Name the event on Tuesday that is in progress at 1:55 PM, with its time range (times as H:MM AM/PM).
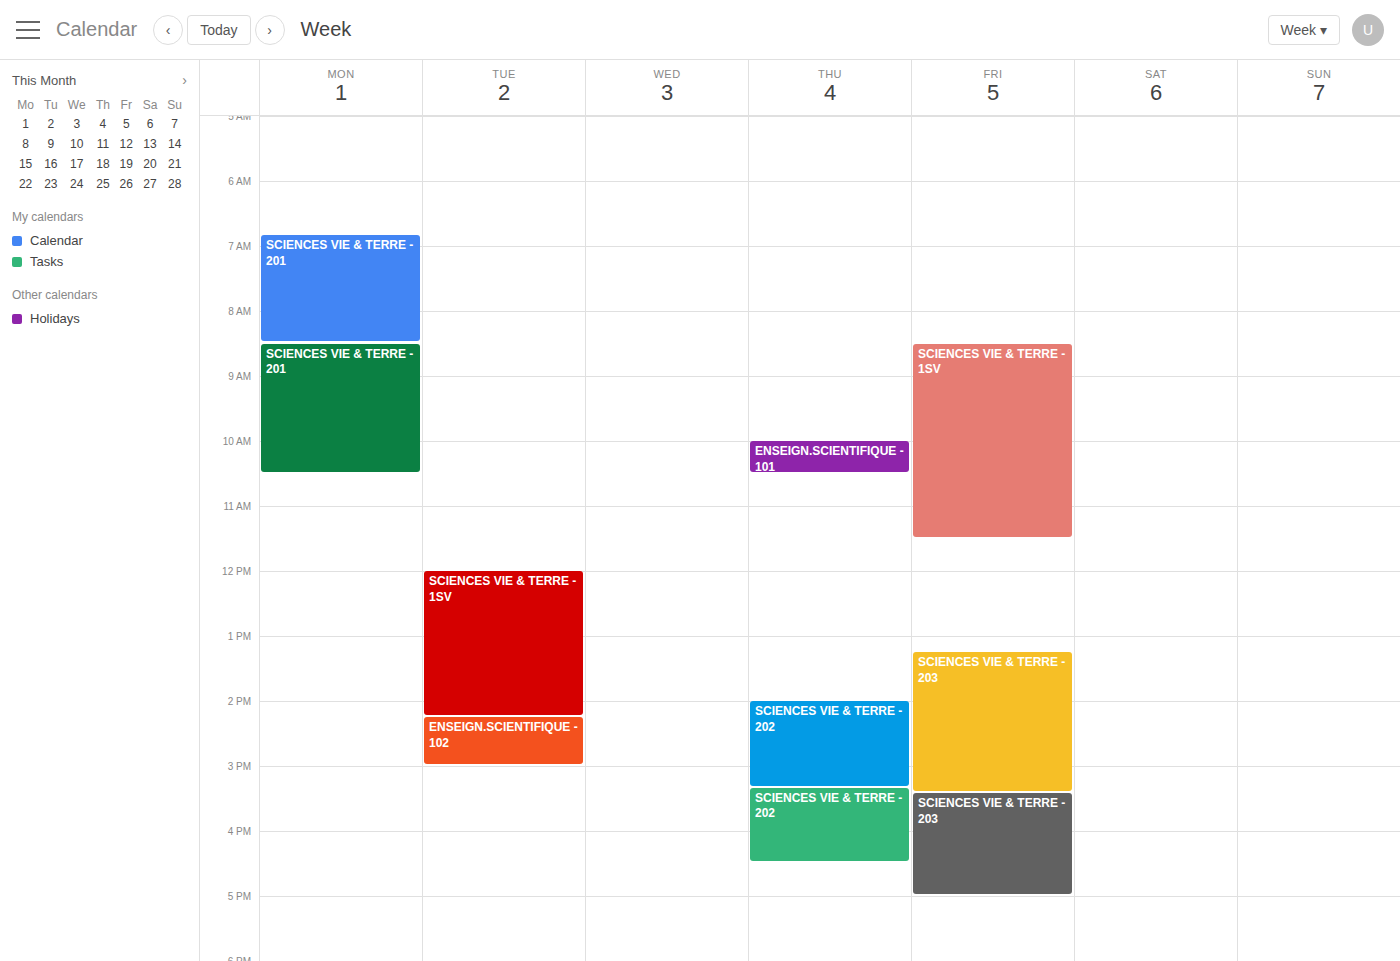
"SCIENCES VIE & TERRE - 1SV", 12:00 PM to 2:15 PM